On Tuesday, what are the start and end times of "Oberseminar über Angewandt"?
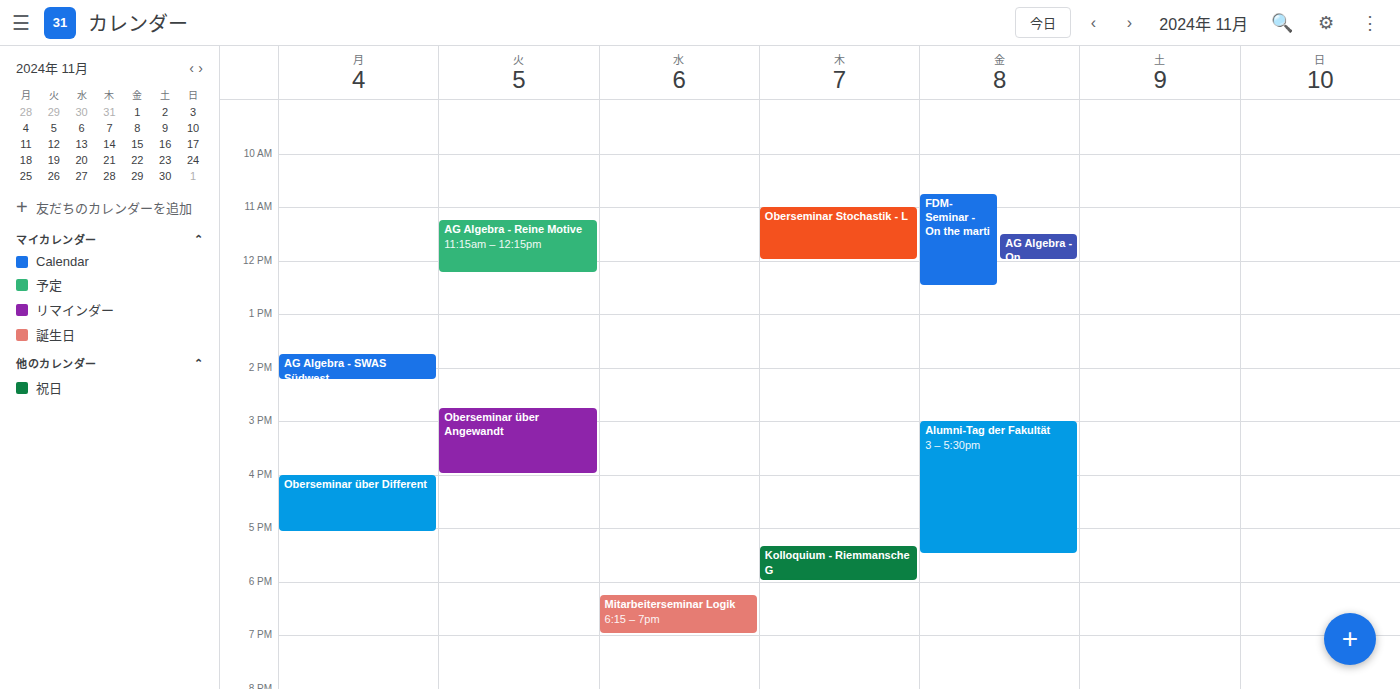
2:45 PM to 4:00 PM